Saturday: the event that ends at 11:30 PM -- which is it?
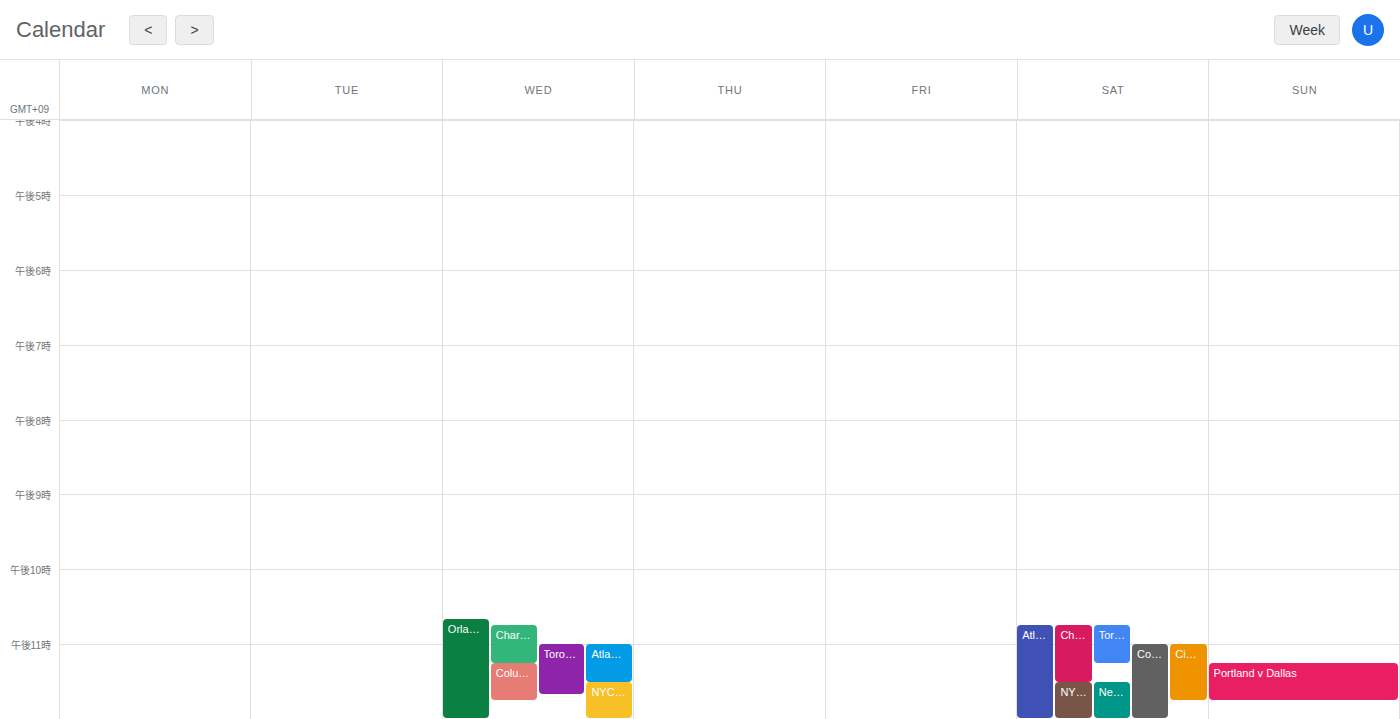
"Charlotte v Montréal"